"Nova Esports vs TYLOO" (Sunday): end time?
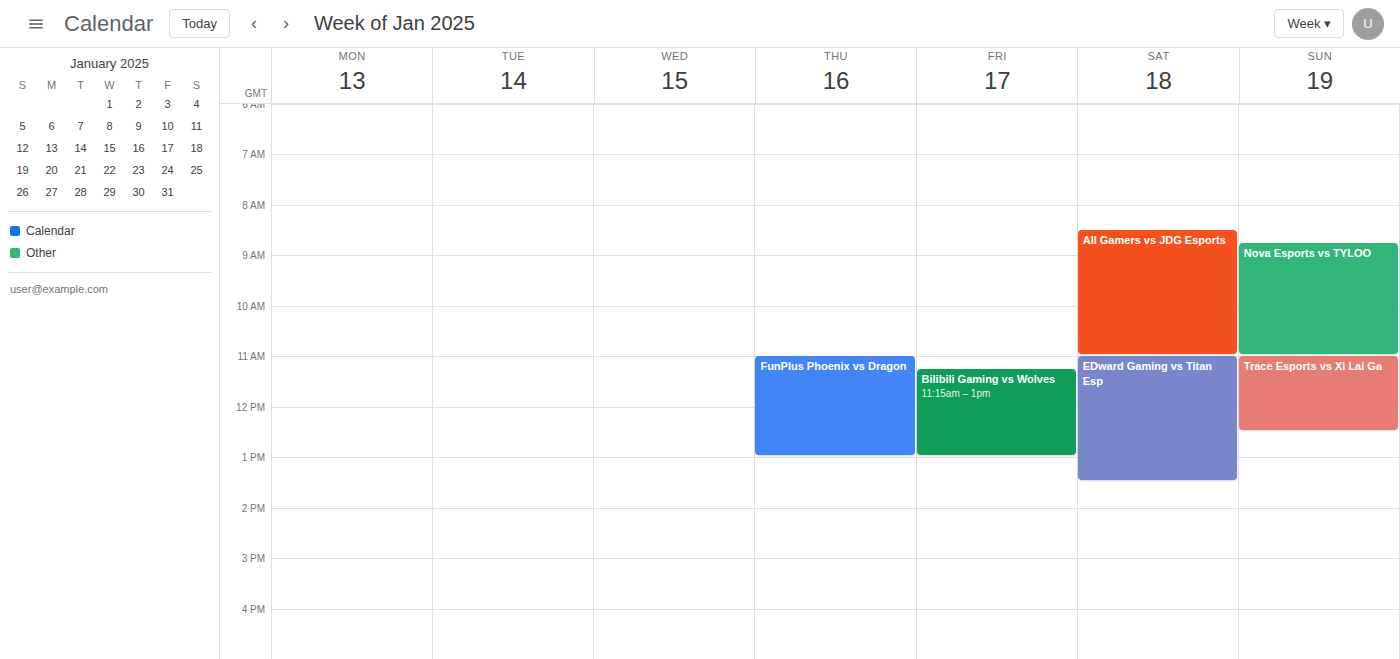
11:00 AM